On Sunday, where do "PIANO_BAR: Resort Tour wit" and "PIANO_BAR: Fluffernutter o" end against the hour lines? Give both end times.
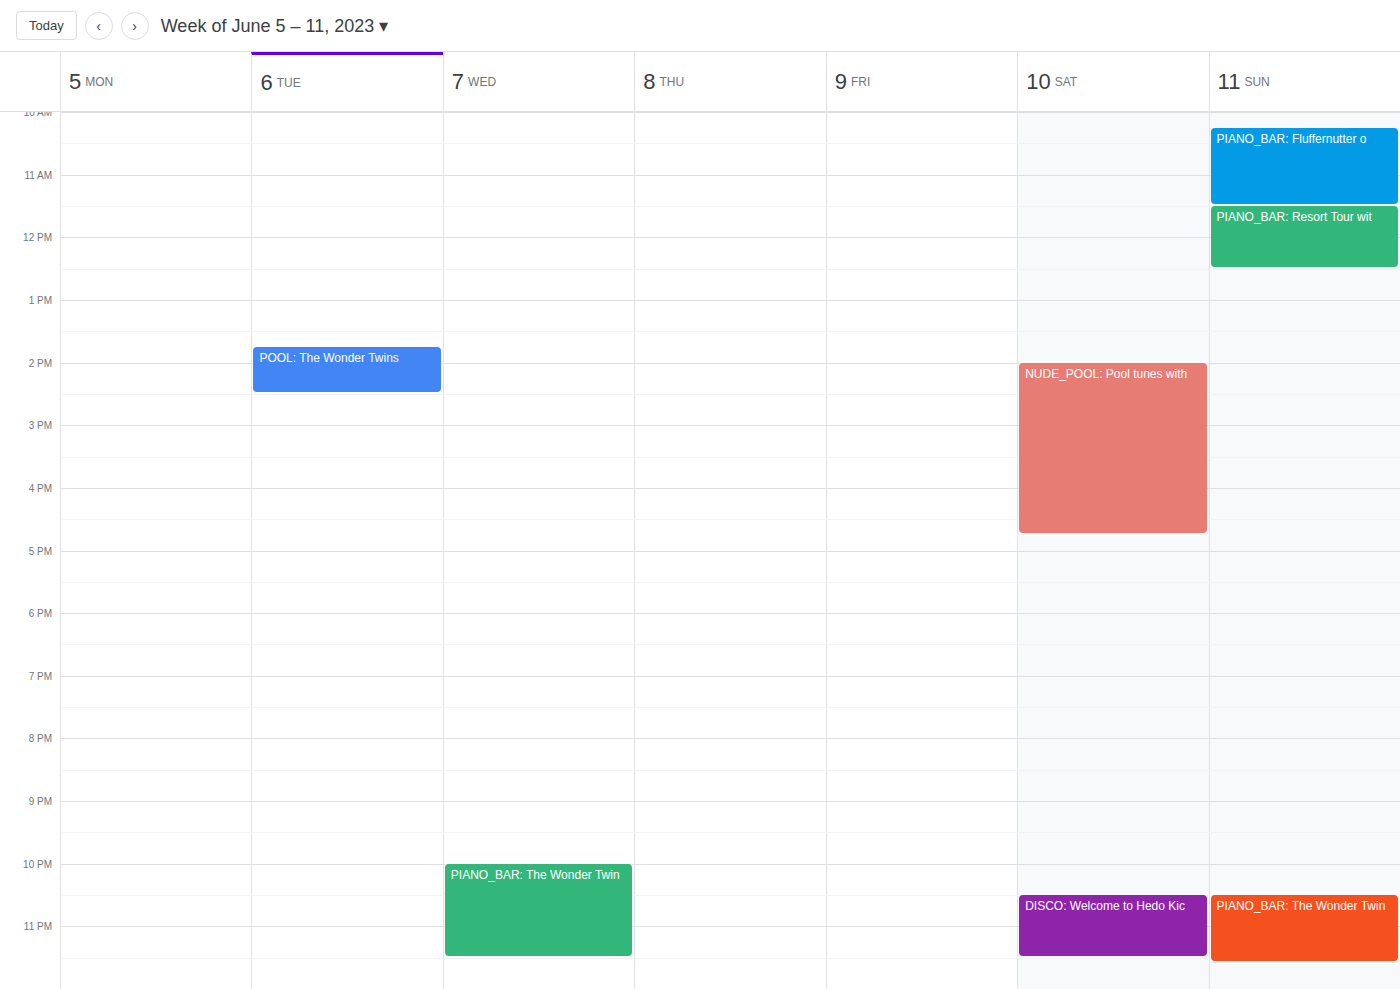
"PIANO_BAR: Resort Tour wit": 12:30 PM, halfway between the 12 PM and 1 PM lines. "PIANO_BAR: Fluffernutter o": 11:30 AM, halfway between the 11 AM and 12 PM lines.